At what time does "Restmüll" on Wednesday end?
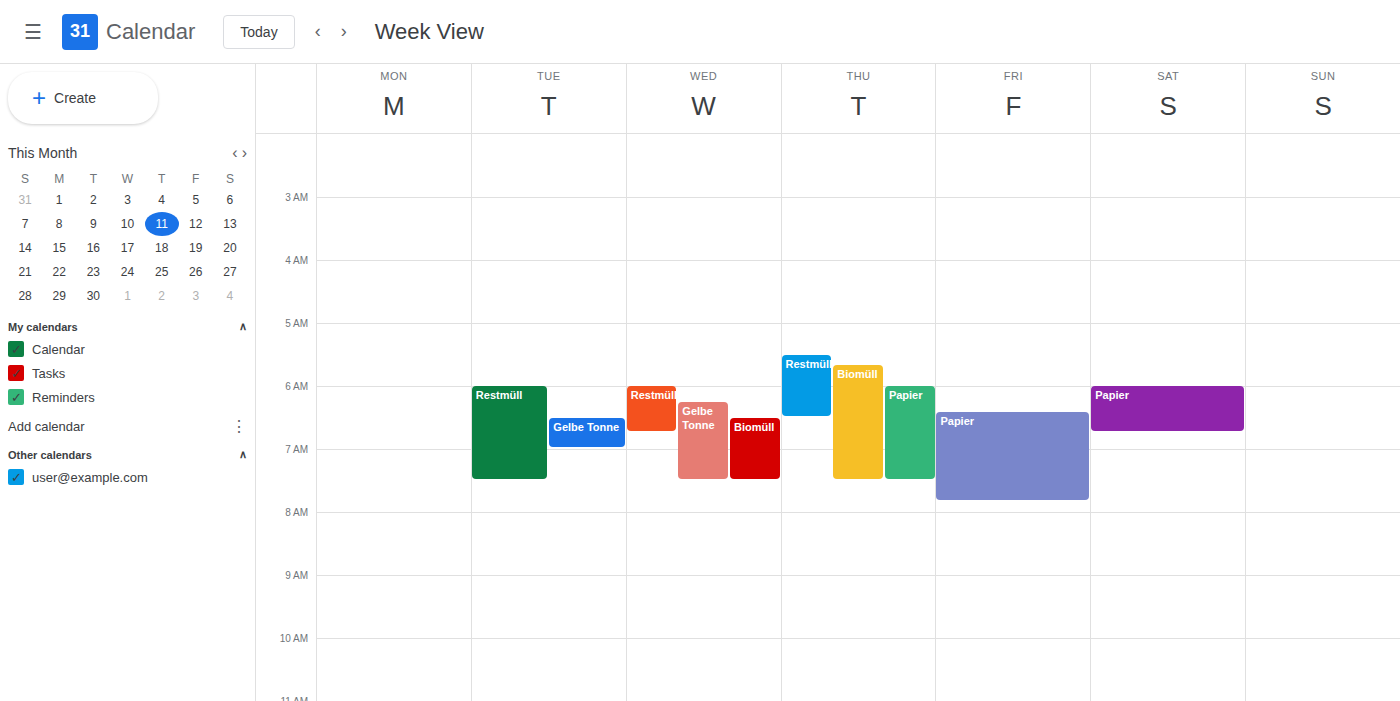
6:45 AM